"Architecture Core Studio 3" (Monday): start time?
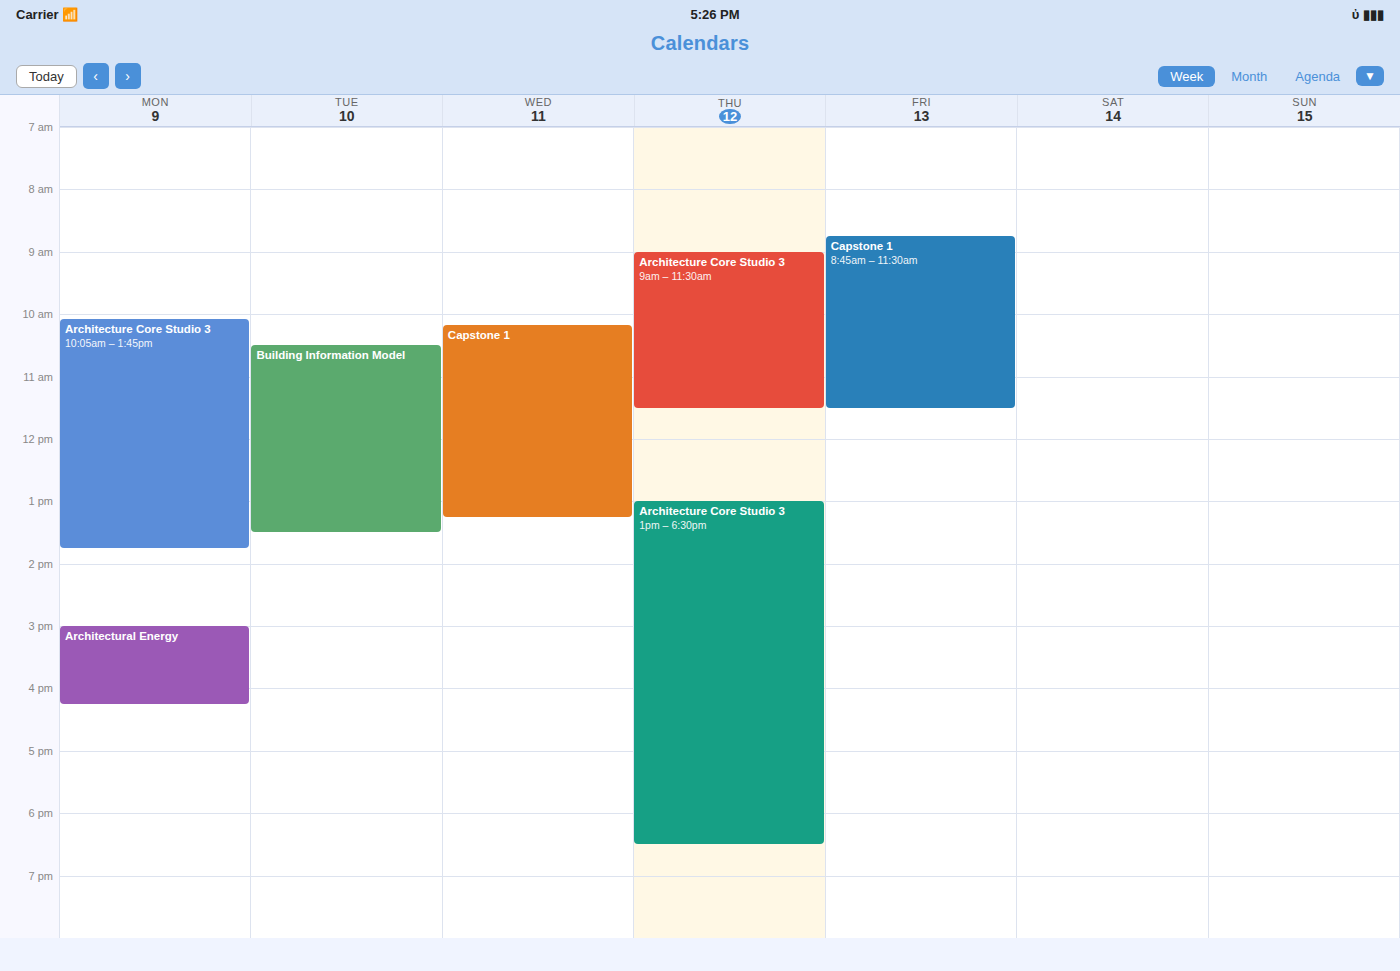
10:05 AM